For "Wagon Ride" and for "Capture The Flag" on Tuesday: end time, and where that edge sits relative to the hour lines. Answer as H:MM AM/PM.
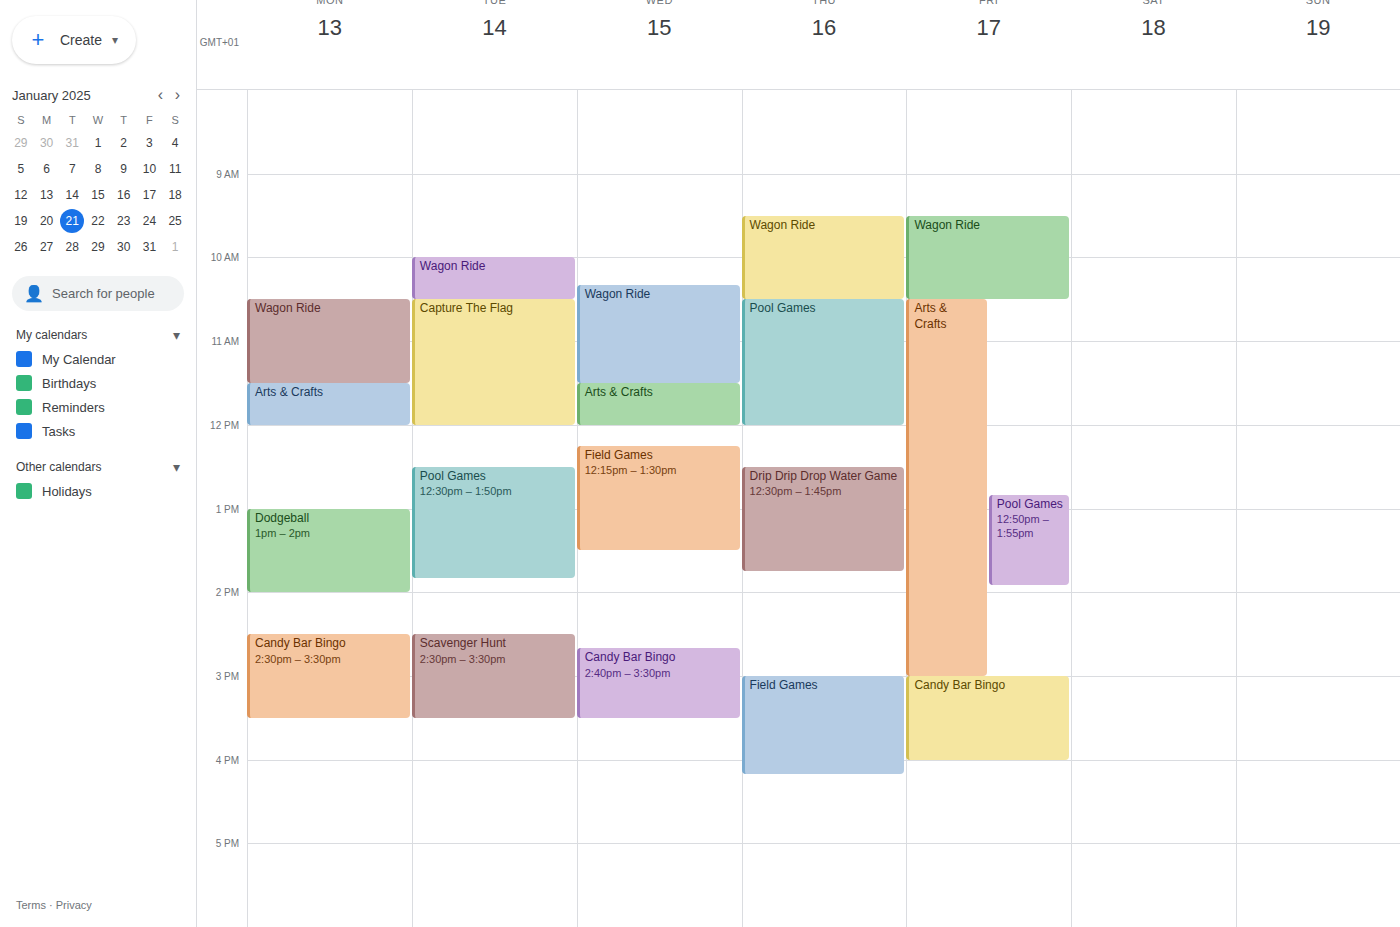
"Wagon Ride": 10:30 AM, halfway between the 10 AM and 11 AM lines. "Capture The Flag": 12:00 PM, exactly on the 12 PM line.